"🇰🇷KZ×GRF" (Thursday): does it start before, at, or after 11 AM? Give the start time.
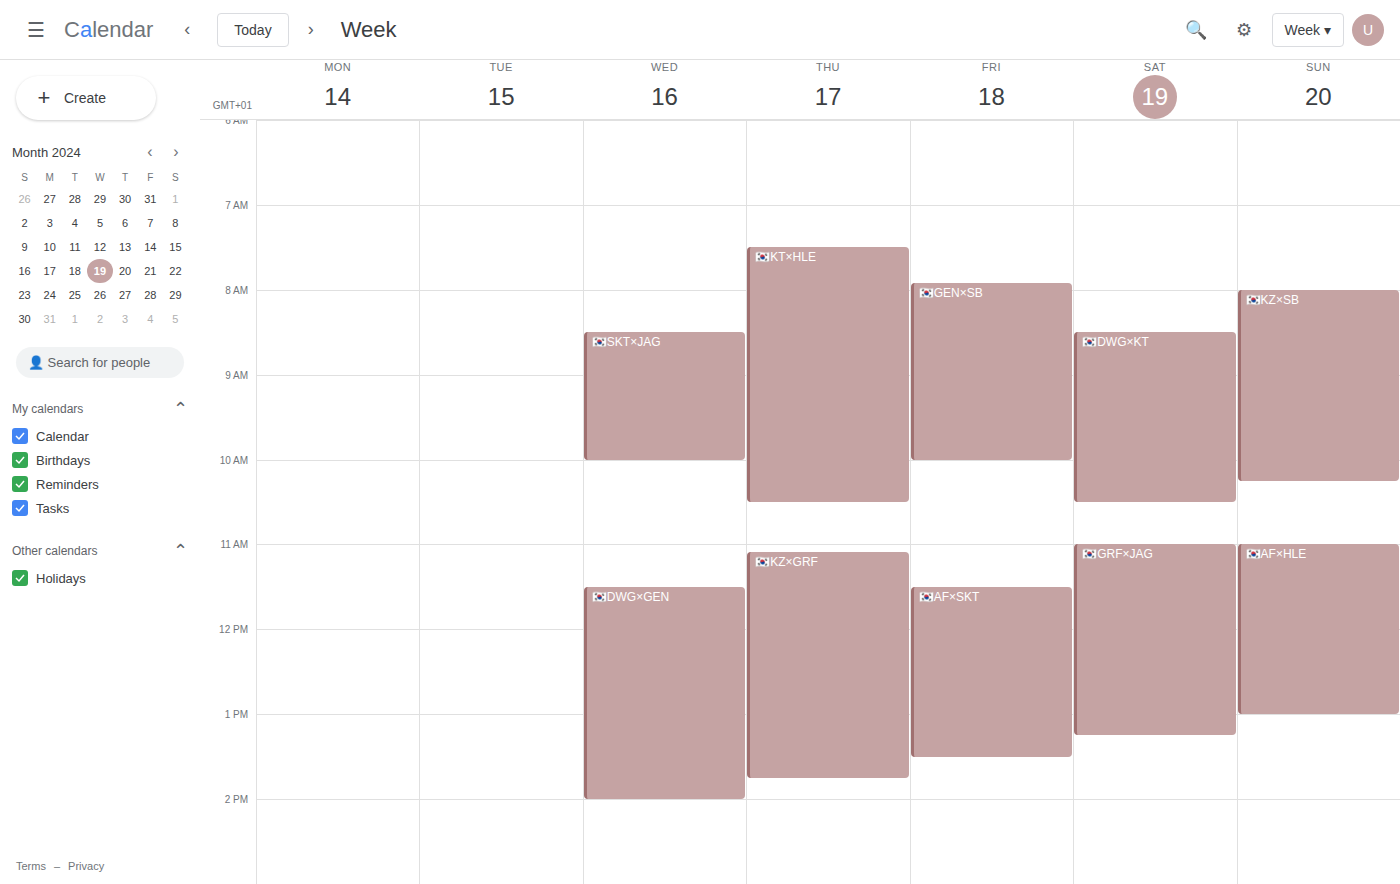
11:05 AM -- after 11 AM, 5 minutes below the 11 AM line.